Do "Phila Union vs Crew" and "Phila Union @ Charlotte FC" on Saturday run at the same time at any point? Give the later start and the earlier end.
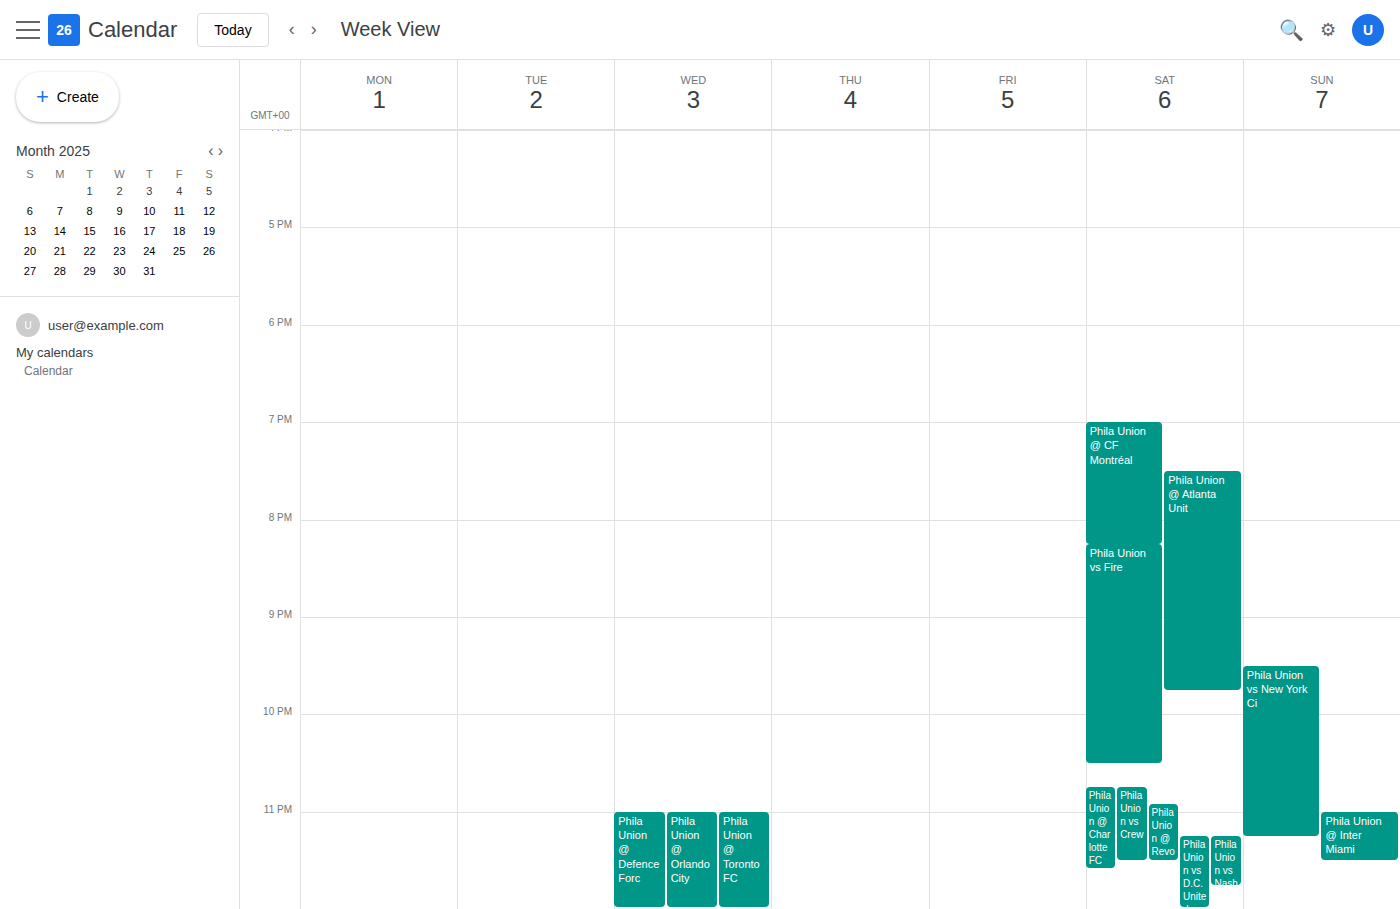
"Phila Union @ Charlotte FC" starts at 22:45, before "Phila Union vs Crew" ends at 23:30 -- they overlap.